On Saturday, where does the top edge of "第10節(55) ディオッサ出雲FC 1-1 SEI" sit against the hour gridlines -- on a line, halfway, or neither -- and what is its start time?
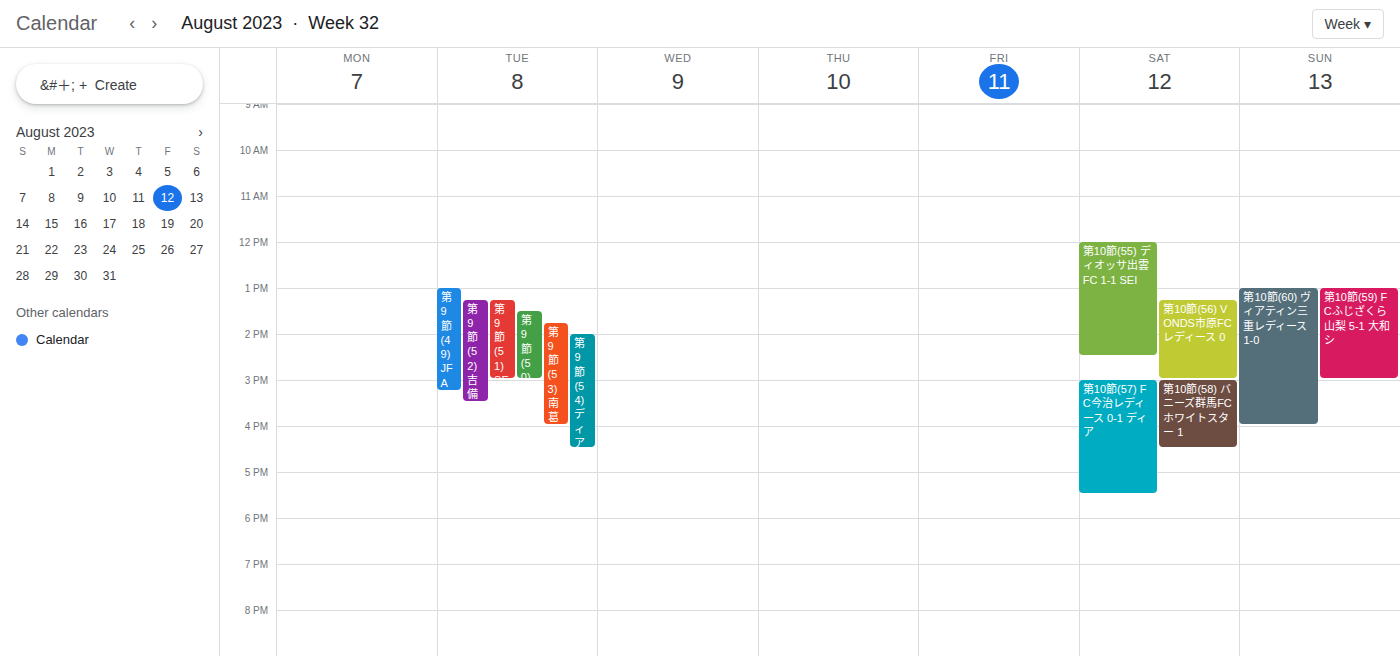
12:00 PM -- exactly on the 12 PM line.